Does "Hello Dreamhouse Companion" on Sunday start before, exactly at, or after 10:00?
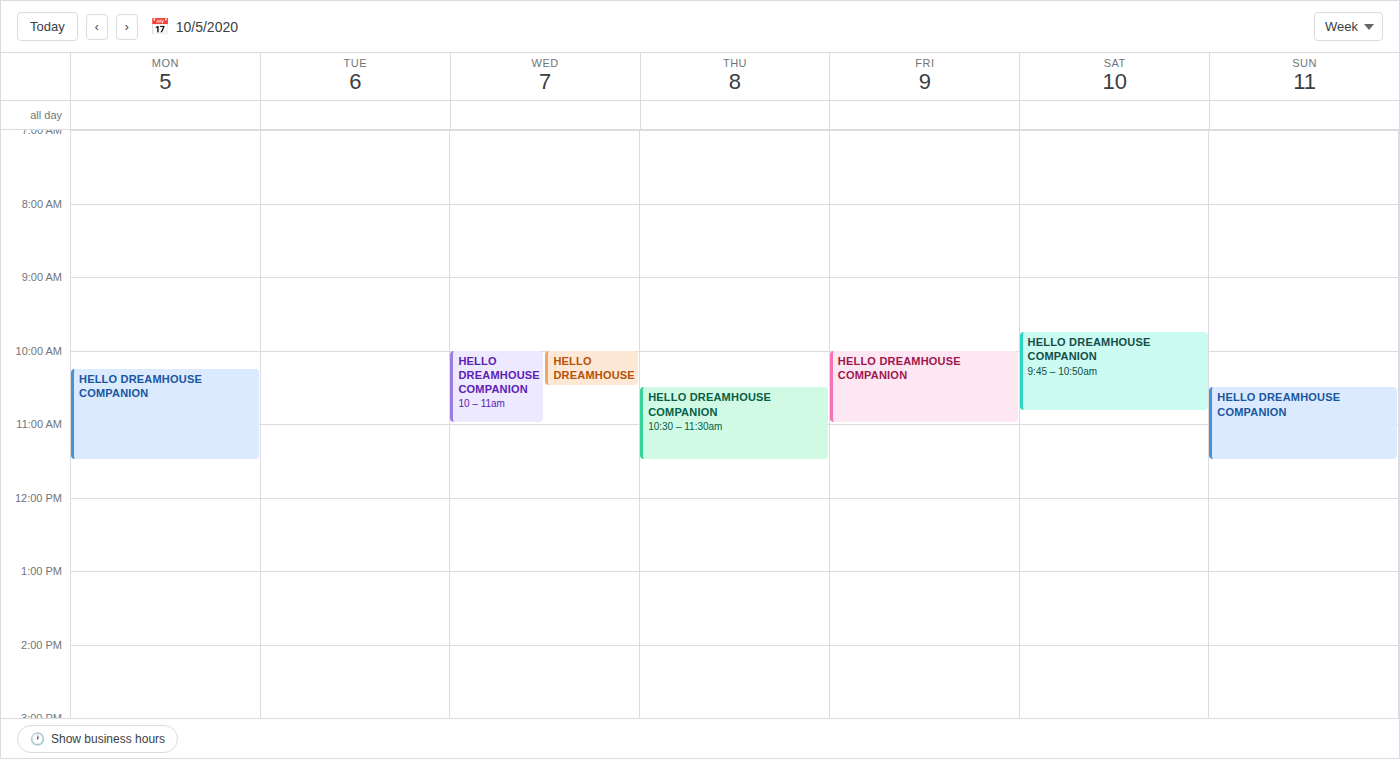
10:30 -- after 10:00, 30 minutes below the 10:00 line.